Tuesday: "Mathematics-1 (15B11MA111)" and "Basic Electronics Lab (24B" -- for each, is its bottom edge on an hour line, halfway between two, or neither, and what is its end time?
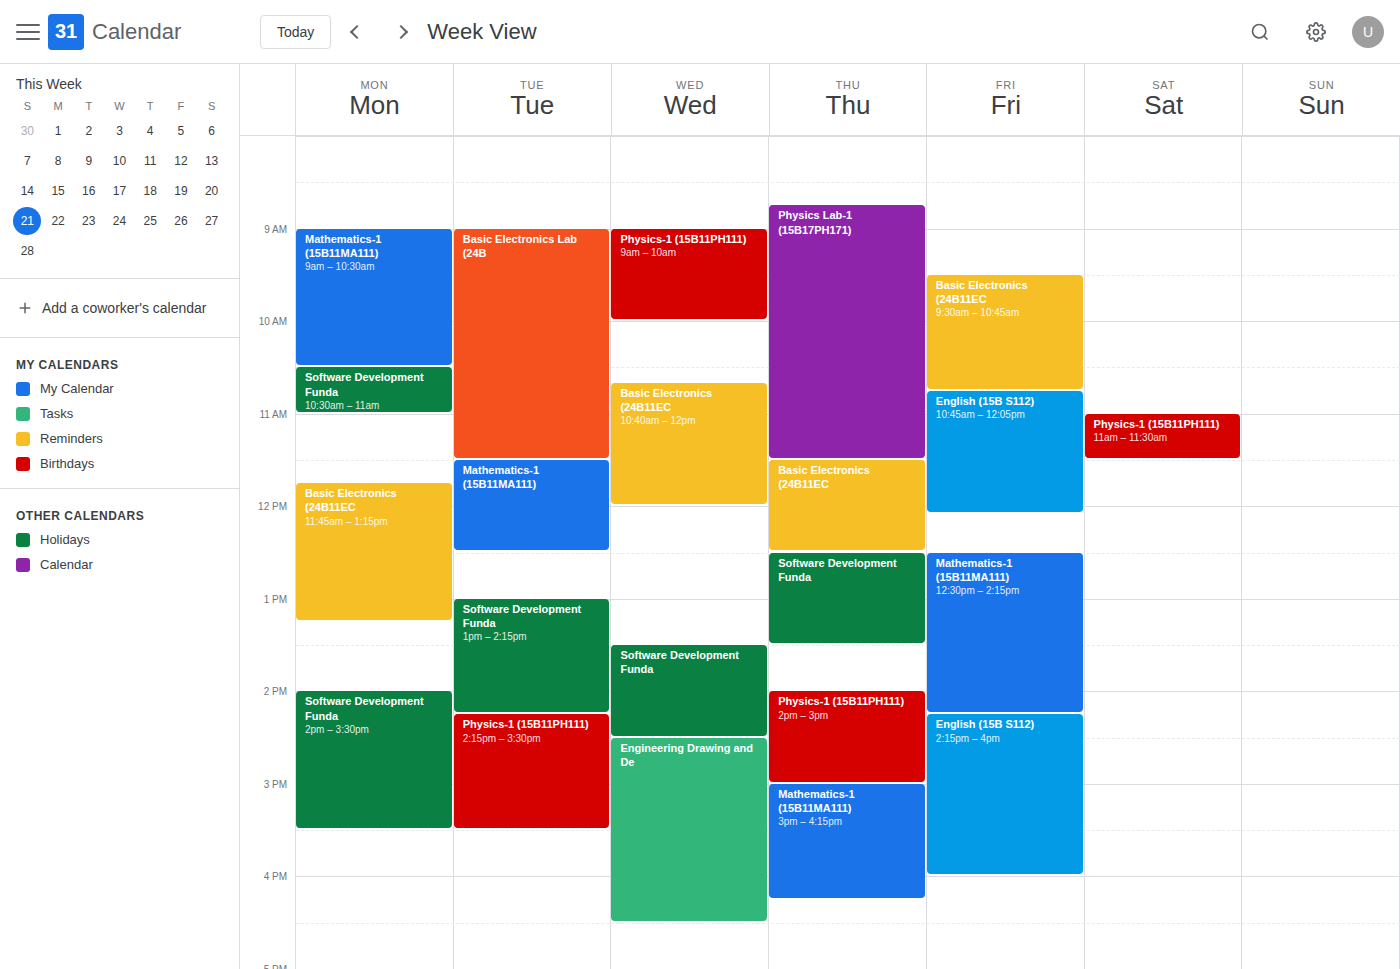
"Mathematics-1 (15B11MA111)": 12:30 PM, halfway between the 12 PM and 1 PM lines. "Basic Electronics Lab (24B": 11:30 AM, halfway between the 11 AM and 12 PM lines.